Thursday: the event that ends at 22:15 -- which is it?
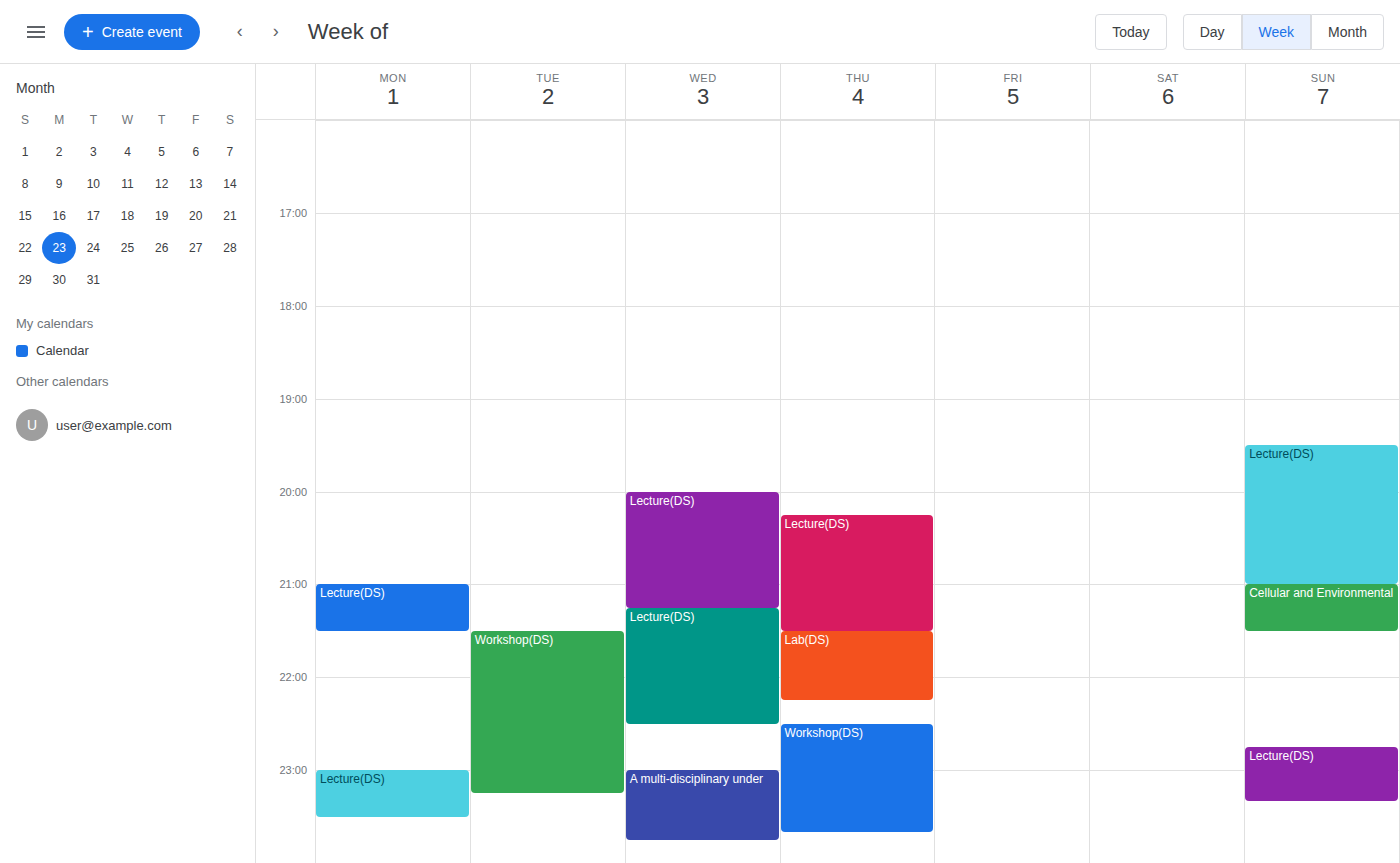
"Lab(DS)"